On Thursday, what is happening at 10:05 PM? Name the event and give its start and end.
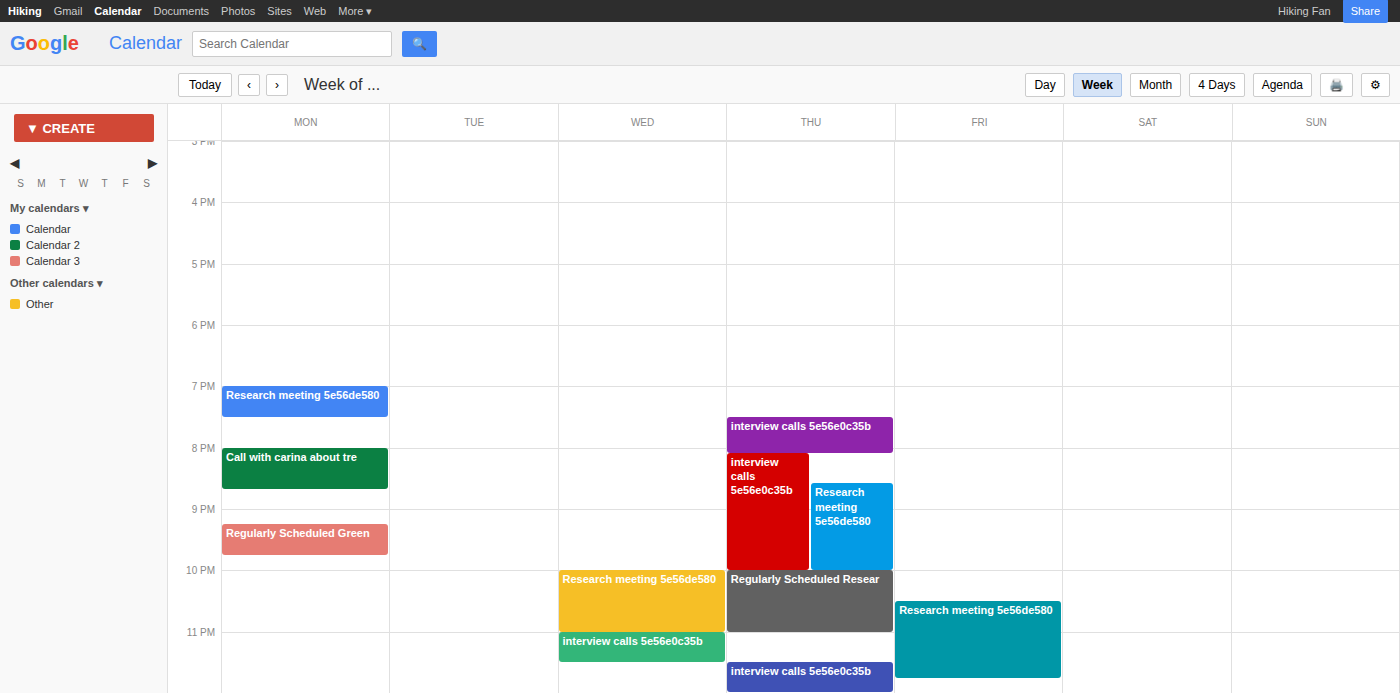
"Regularly Scheduled Resear", 10:00 PM to 11:00 PM